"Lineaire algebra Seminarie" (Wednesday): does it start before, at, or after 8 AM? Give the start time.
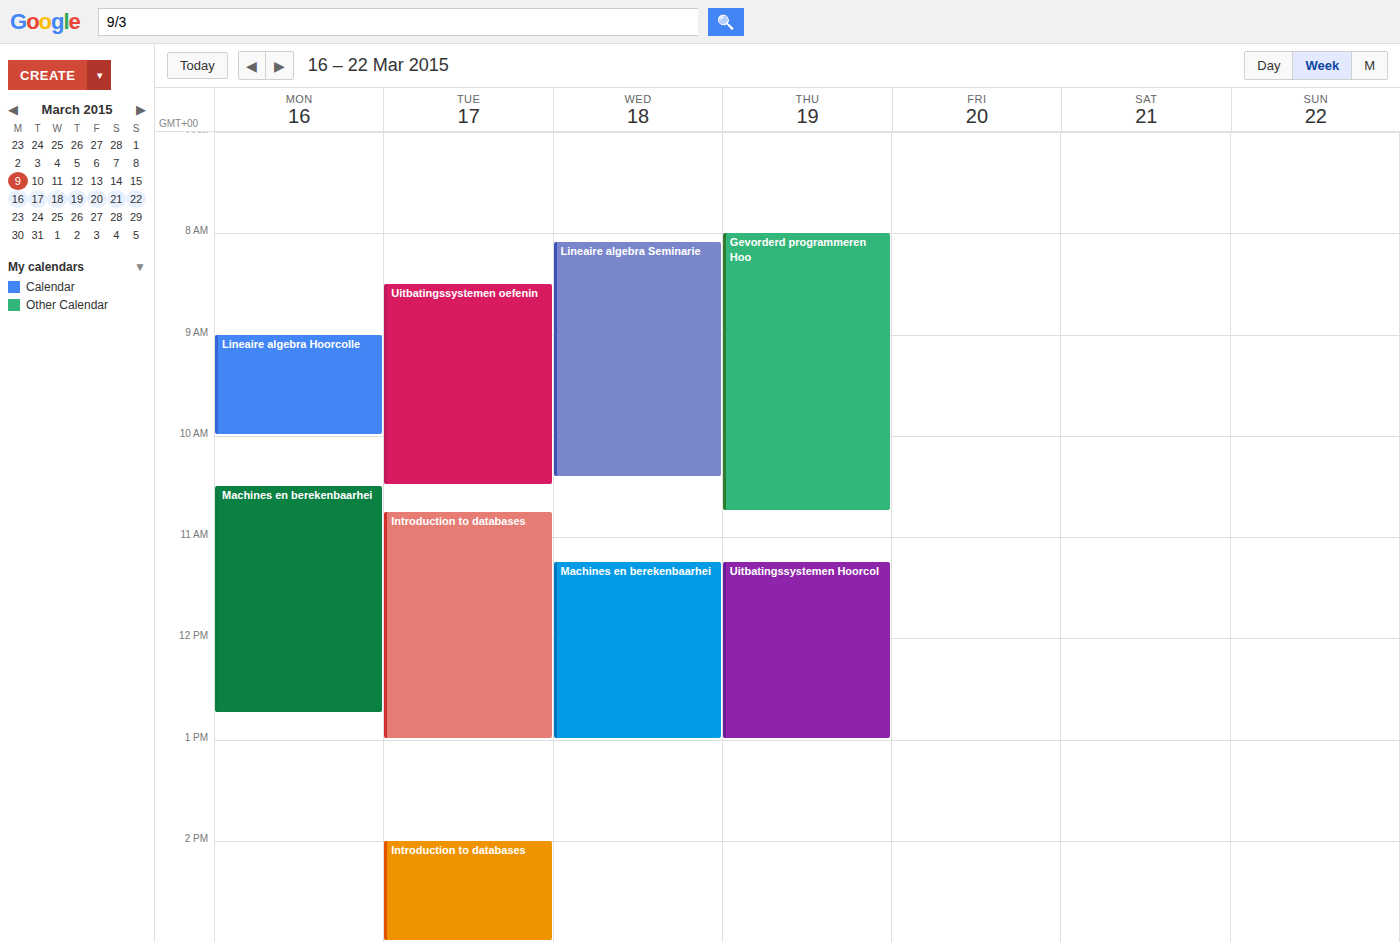
8:05 AM -- after 8 AM, 5 minutes below the 8 AM line.